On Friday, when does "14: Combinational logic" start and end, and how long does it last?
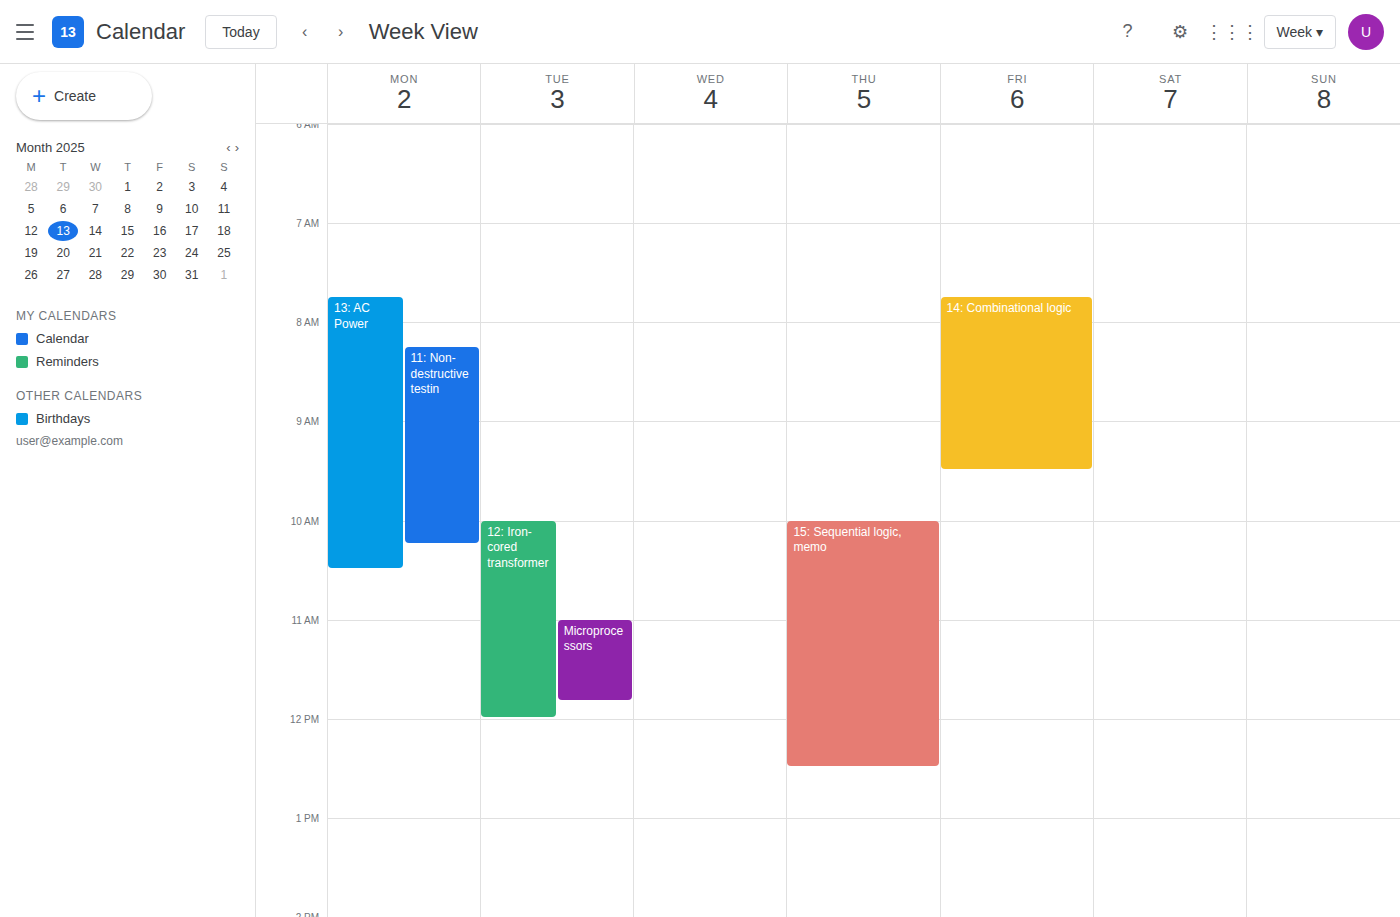
7:45 AM to 9:30 AM, 1 hour 45 minutes